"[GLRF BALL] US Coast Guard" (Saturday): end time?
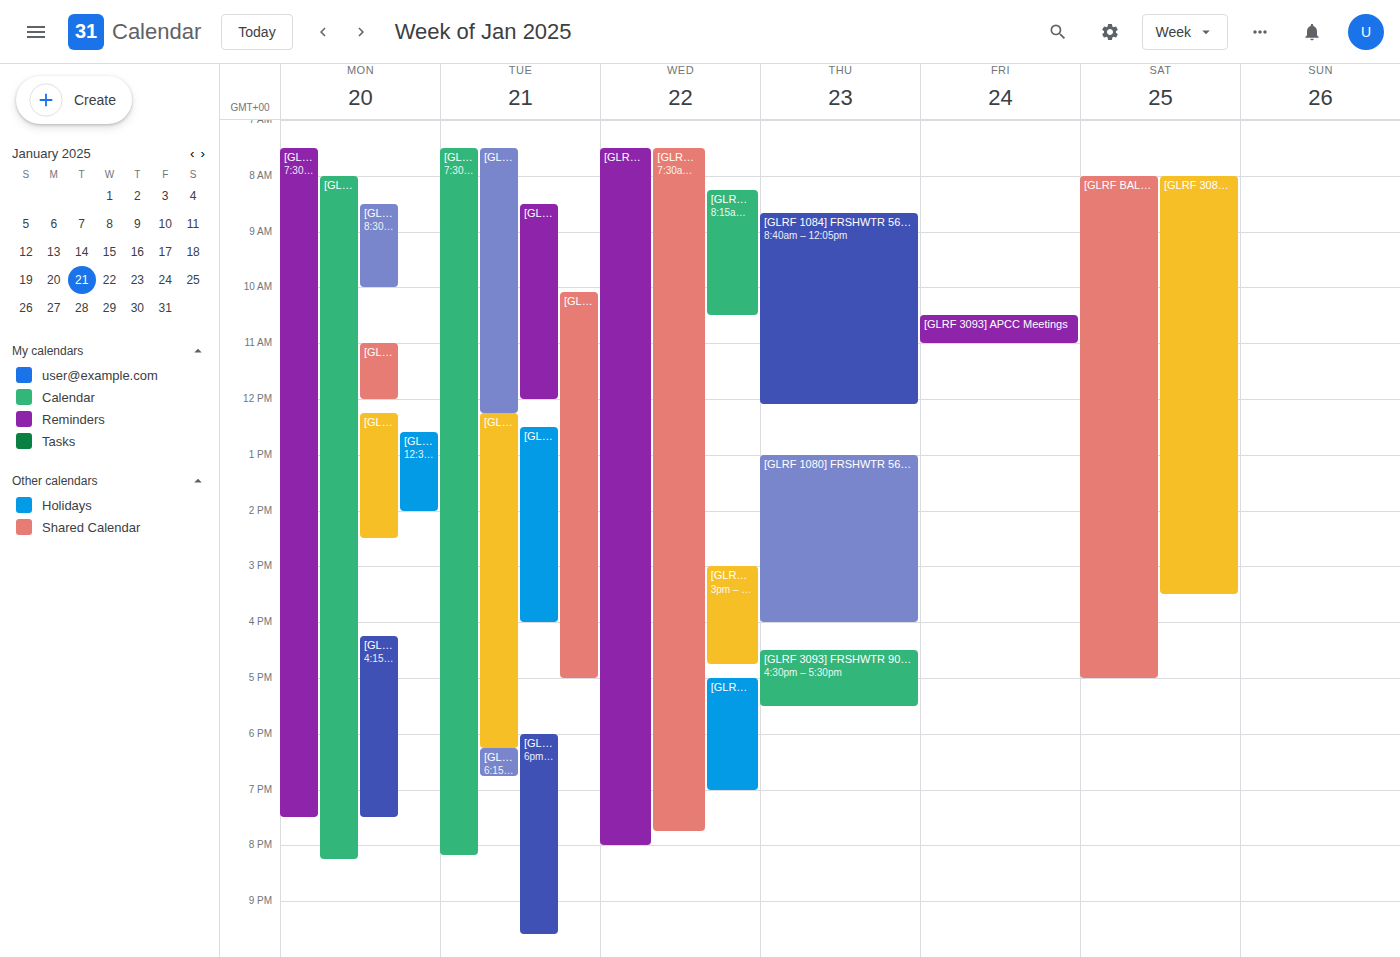
5:00 PM